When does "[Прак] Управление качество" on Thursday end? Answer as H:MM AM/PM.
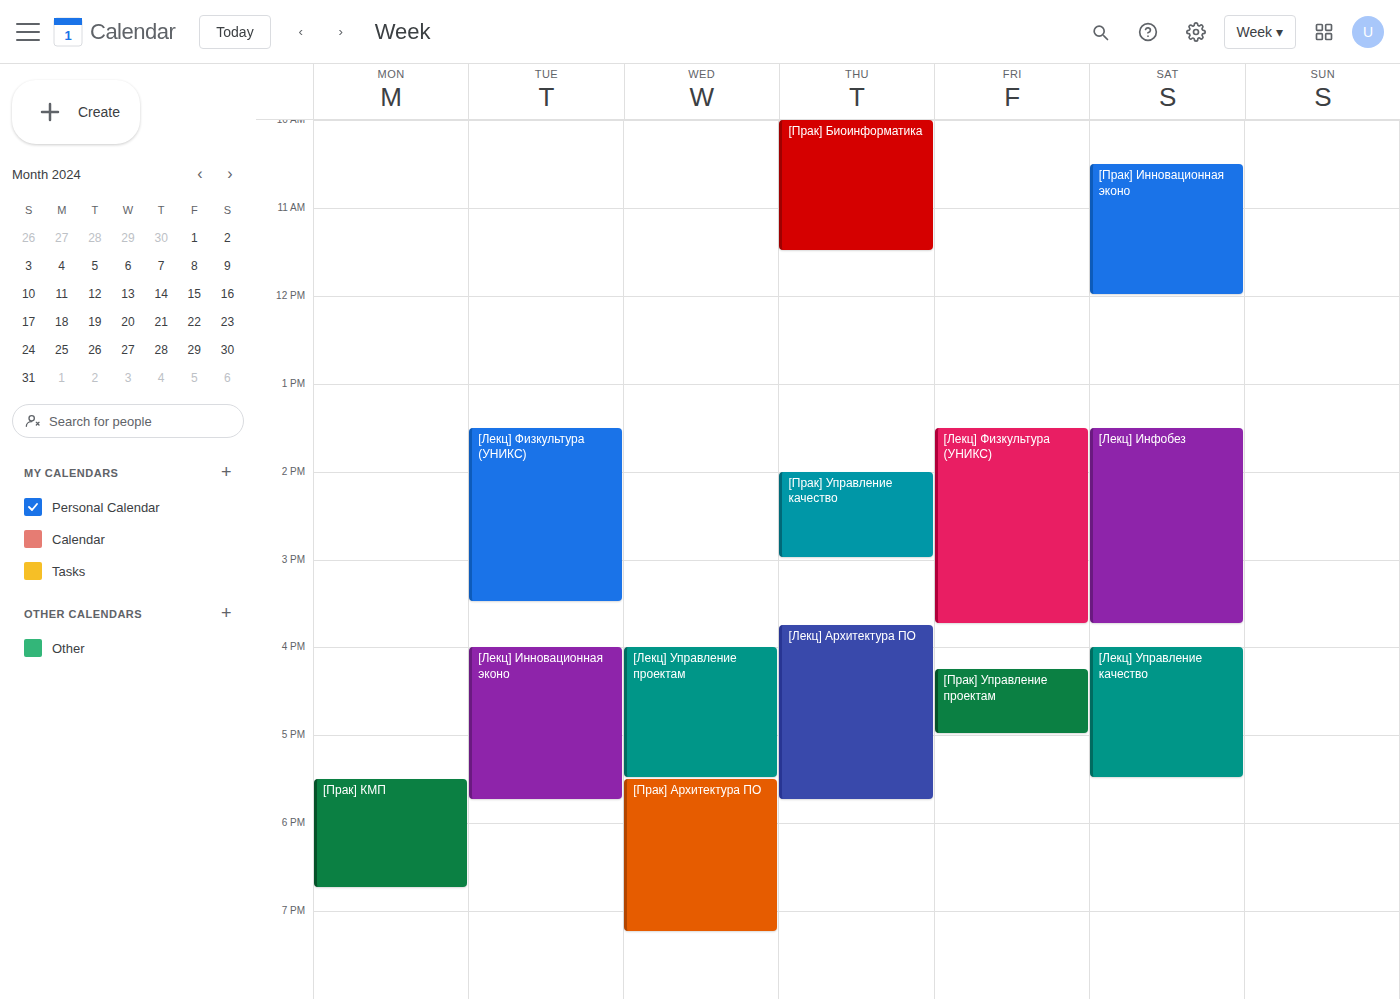
3:00 PM